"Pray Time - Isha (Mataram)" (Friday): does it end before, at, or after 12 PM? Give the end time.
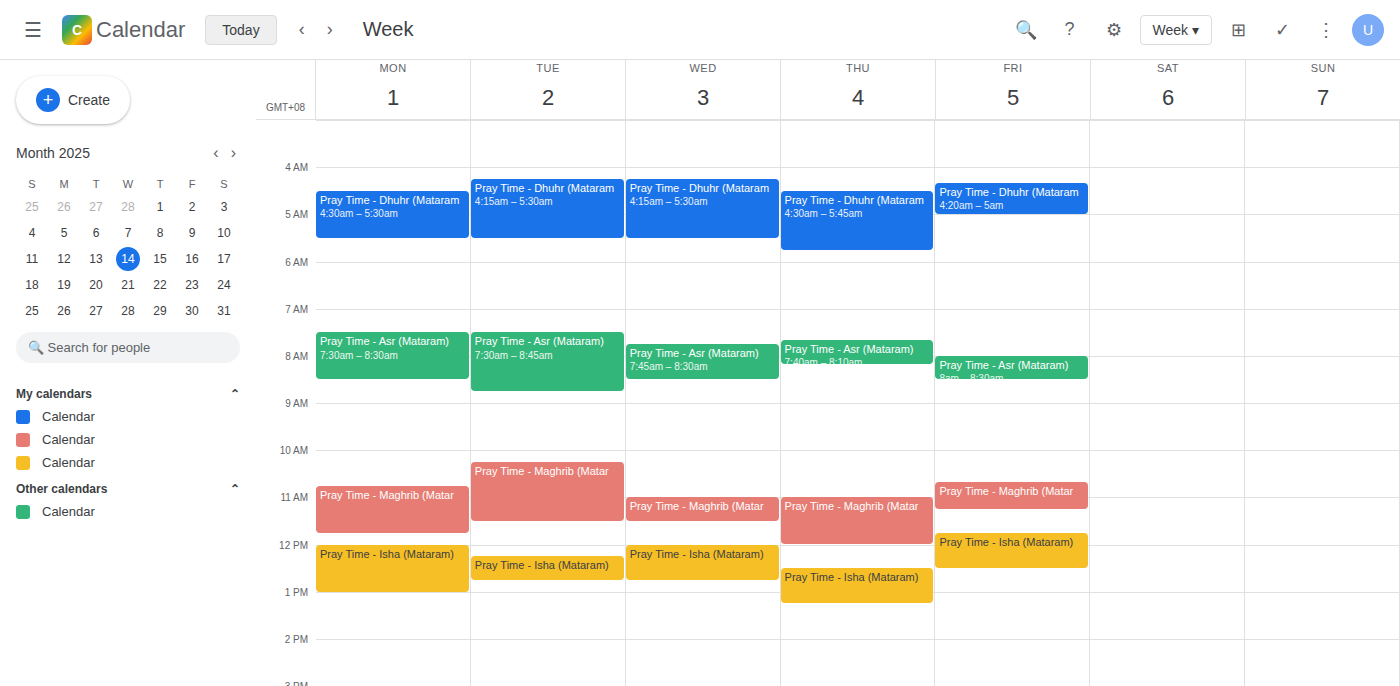
12:30 PM -- after 12 PM, 30 minutes below the 12 PM line.